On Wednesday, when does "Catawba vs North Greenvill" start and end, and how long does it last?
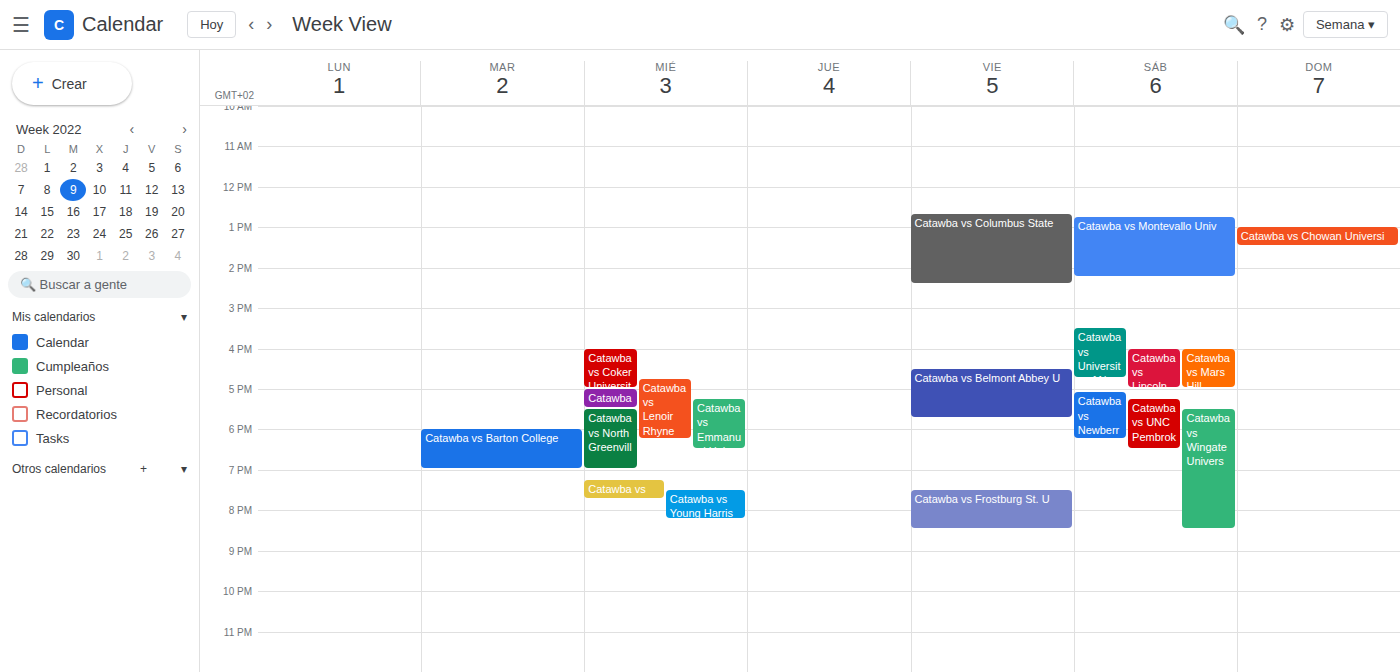
17:30 to 19:00, 1 hour 30 minutes